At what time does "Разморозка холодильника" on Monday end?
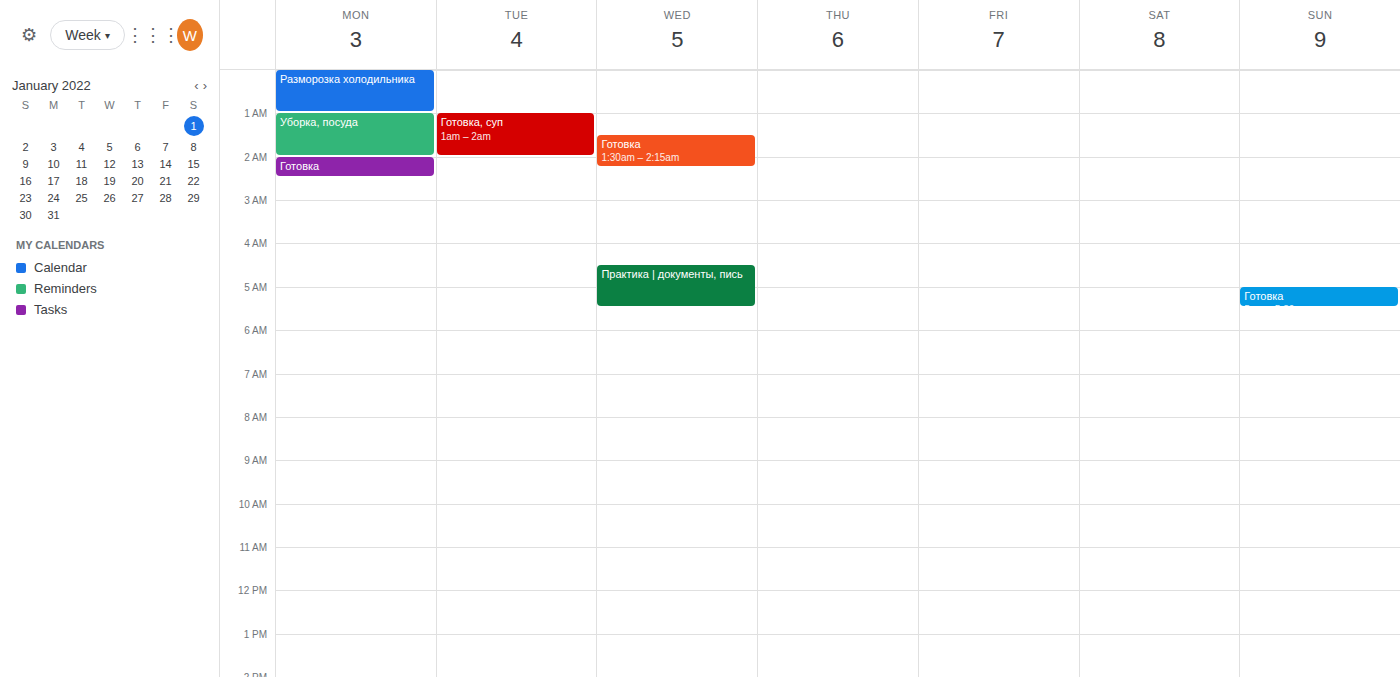
1:00 AM